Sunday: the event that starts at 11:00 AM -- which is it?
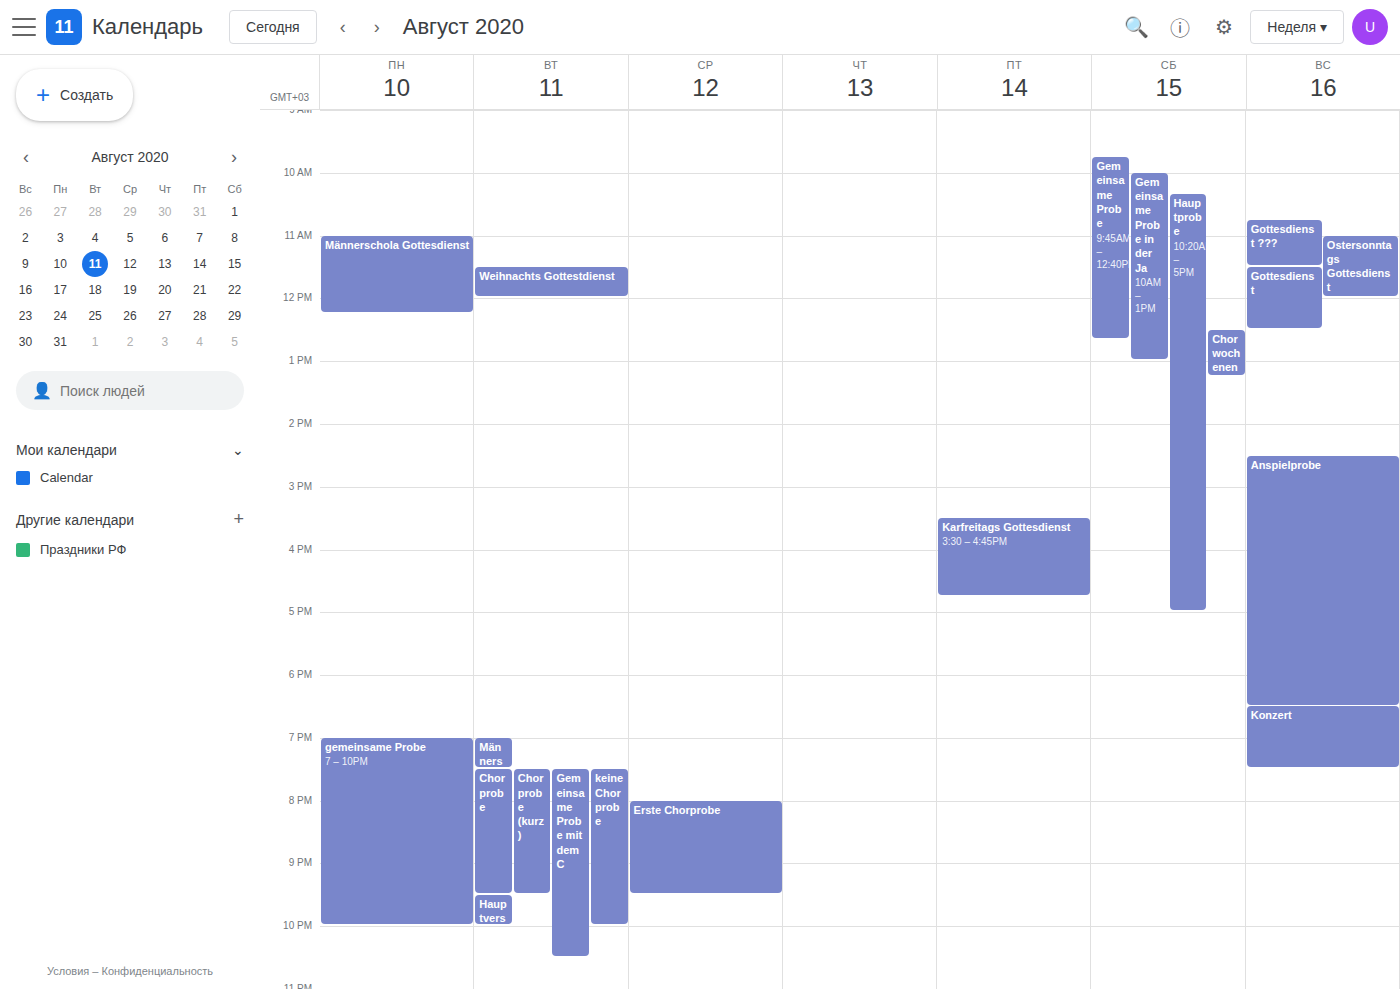
"Ostersonntags Gottesdienst"